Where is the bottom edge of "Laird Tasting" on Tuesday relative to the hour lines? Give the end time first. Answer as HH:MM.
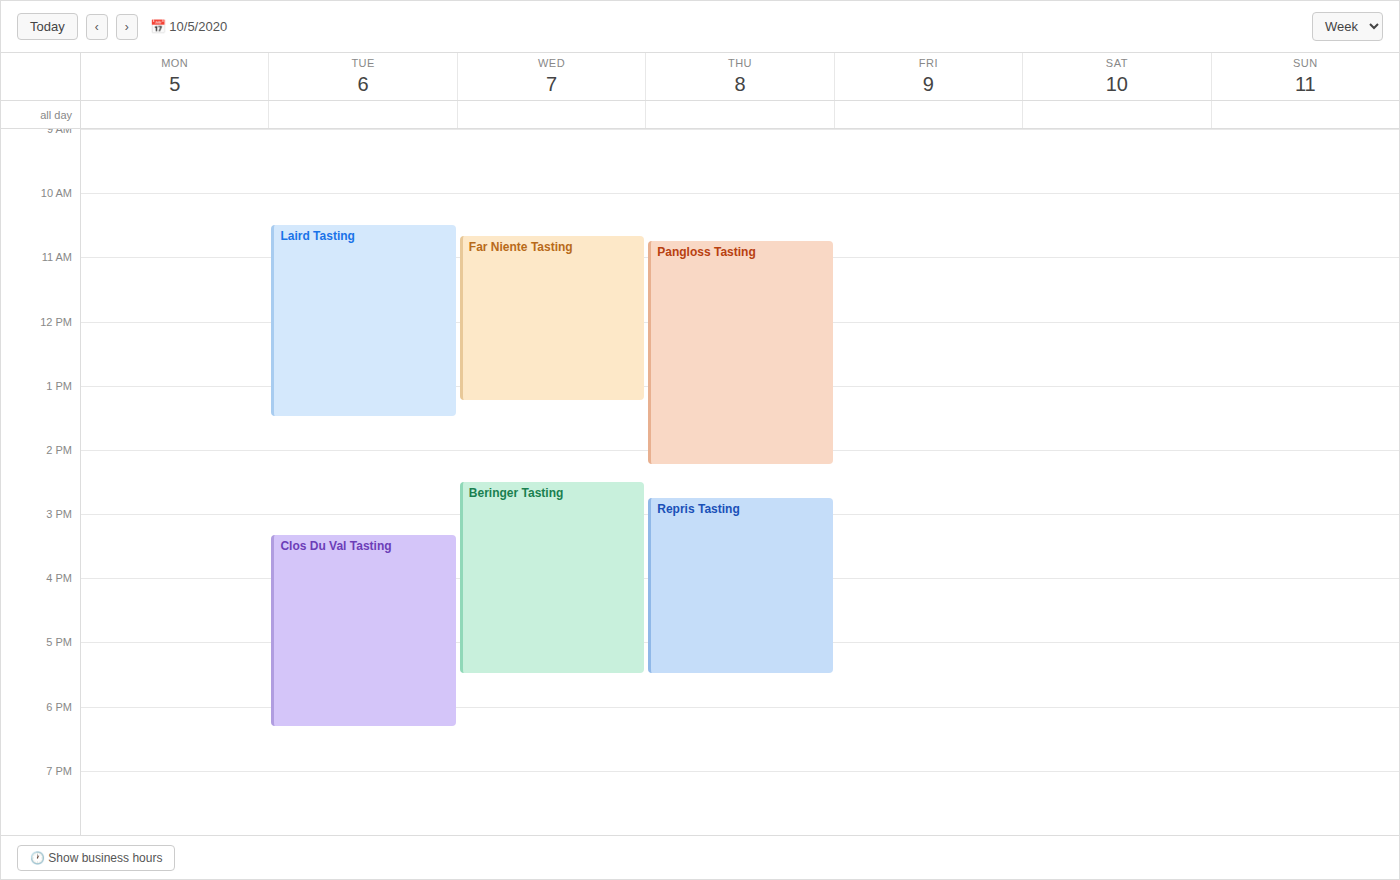
13:30 -- halfway between the 13:00 and 14:00 lines.